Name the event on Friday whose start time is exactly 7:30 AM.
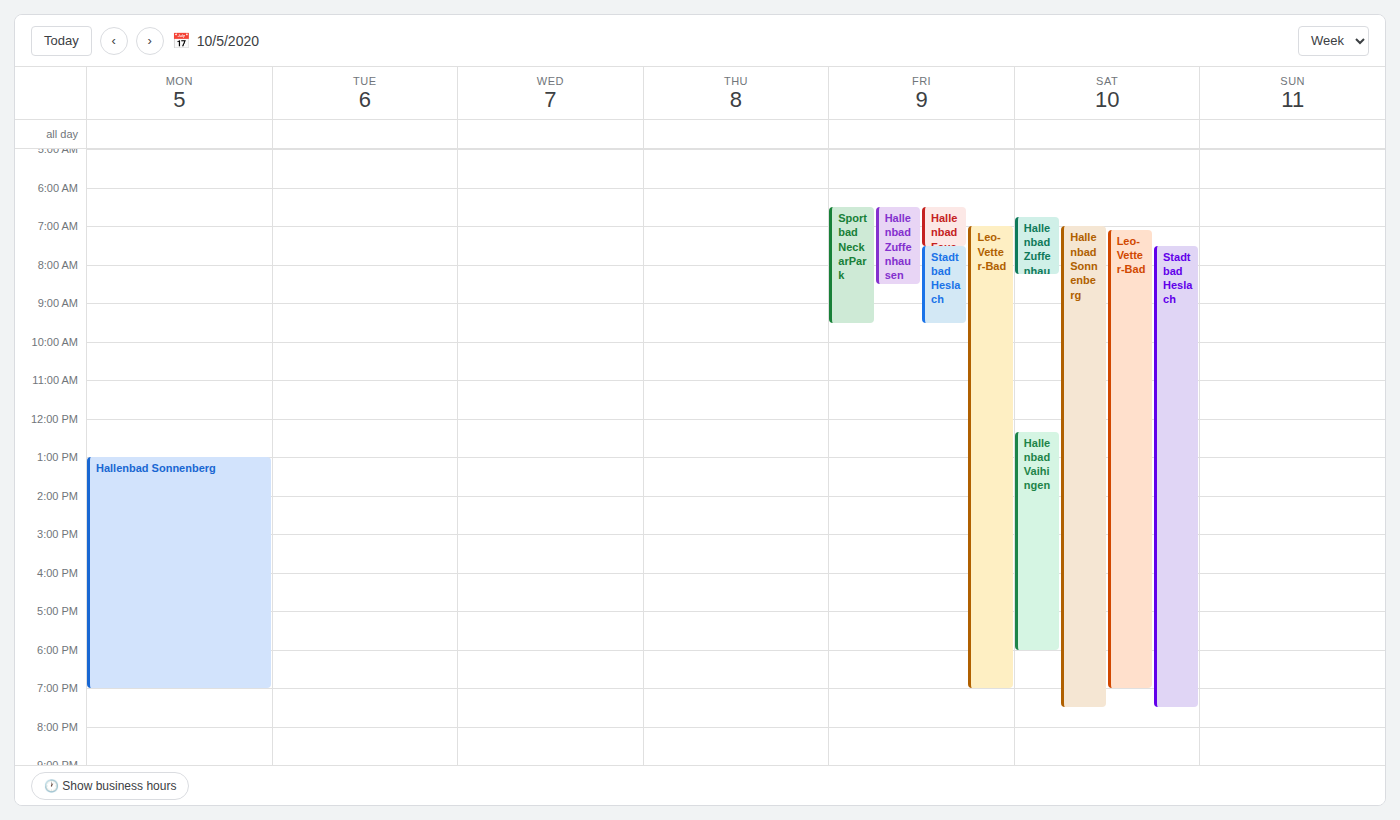
"Stadtbad Heslach"